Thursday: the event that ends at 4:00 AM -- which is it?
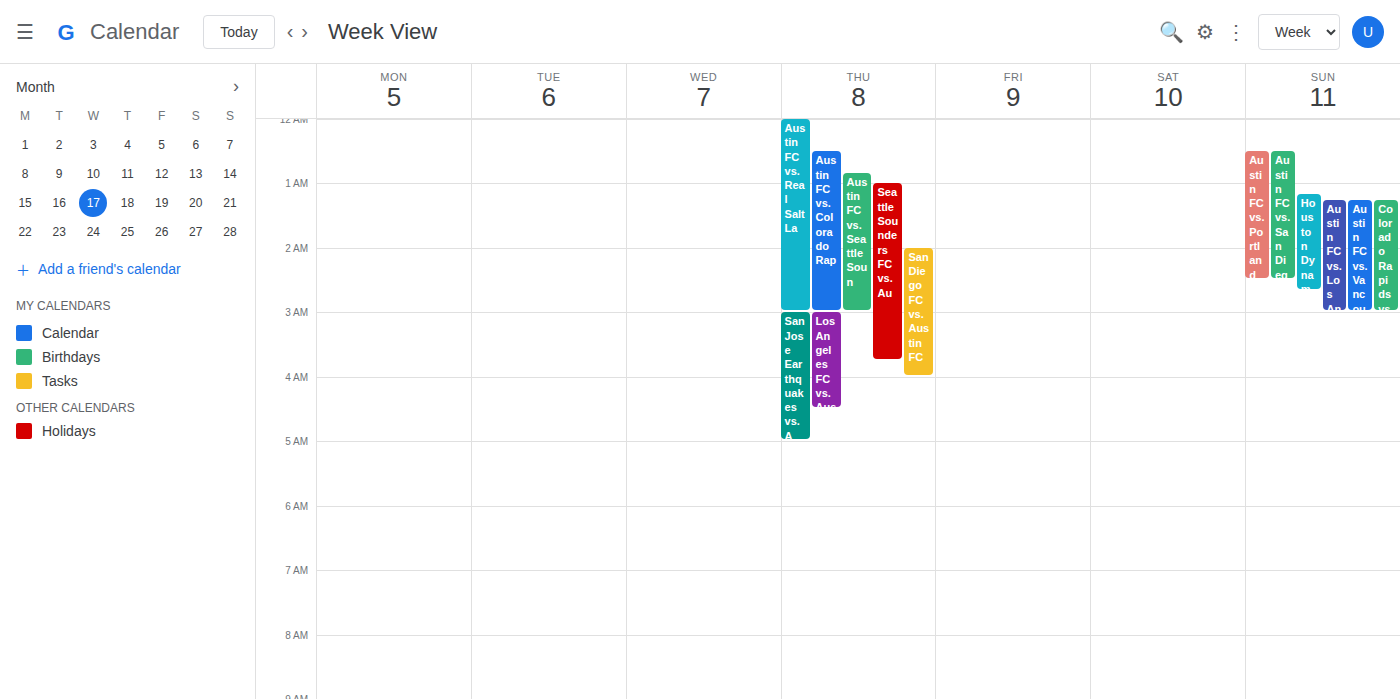
"San Diego FC vs. Austin FC"